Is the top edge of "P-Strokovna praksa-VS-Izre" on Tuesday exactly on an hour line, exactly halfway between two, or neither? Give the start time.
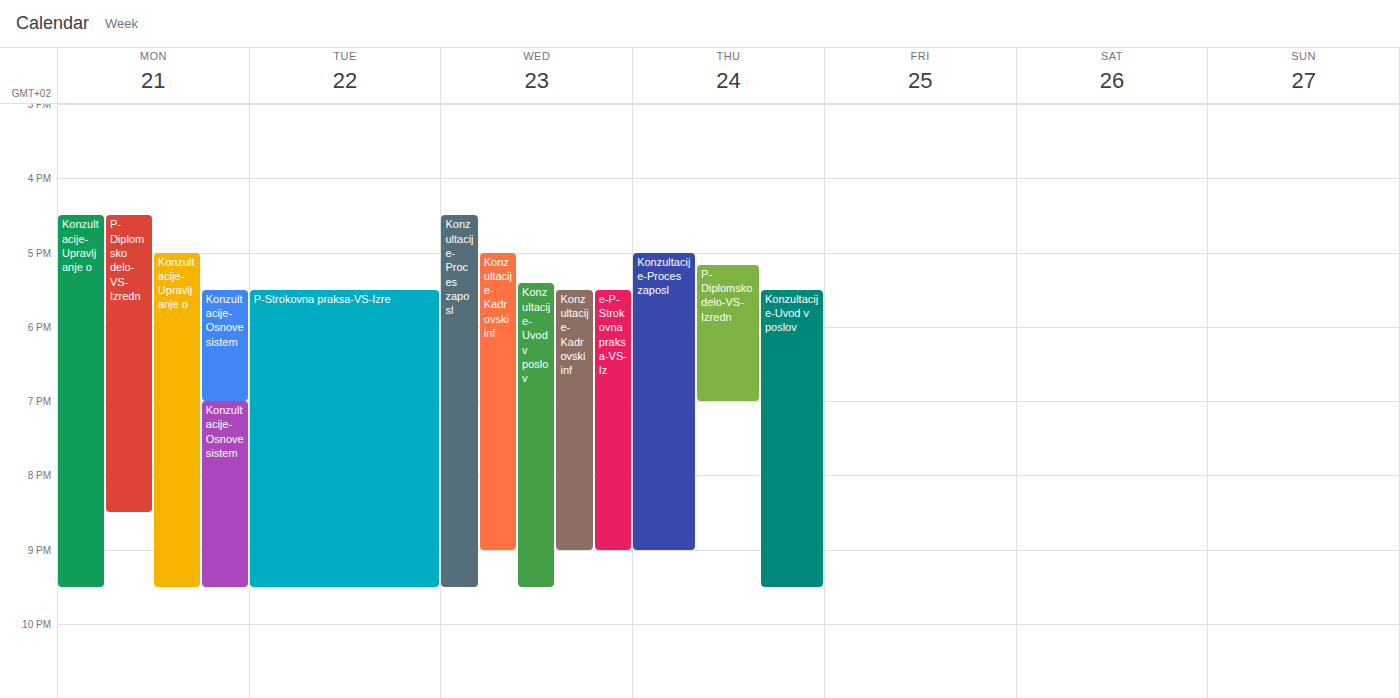
5:30 PM -- halfway between the 5 PM and 6 PM lines.